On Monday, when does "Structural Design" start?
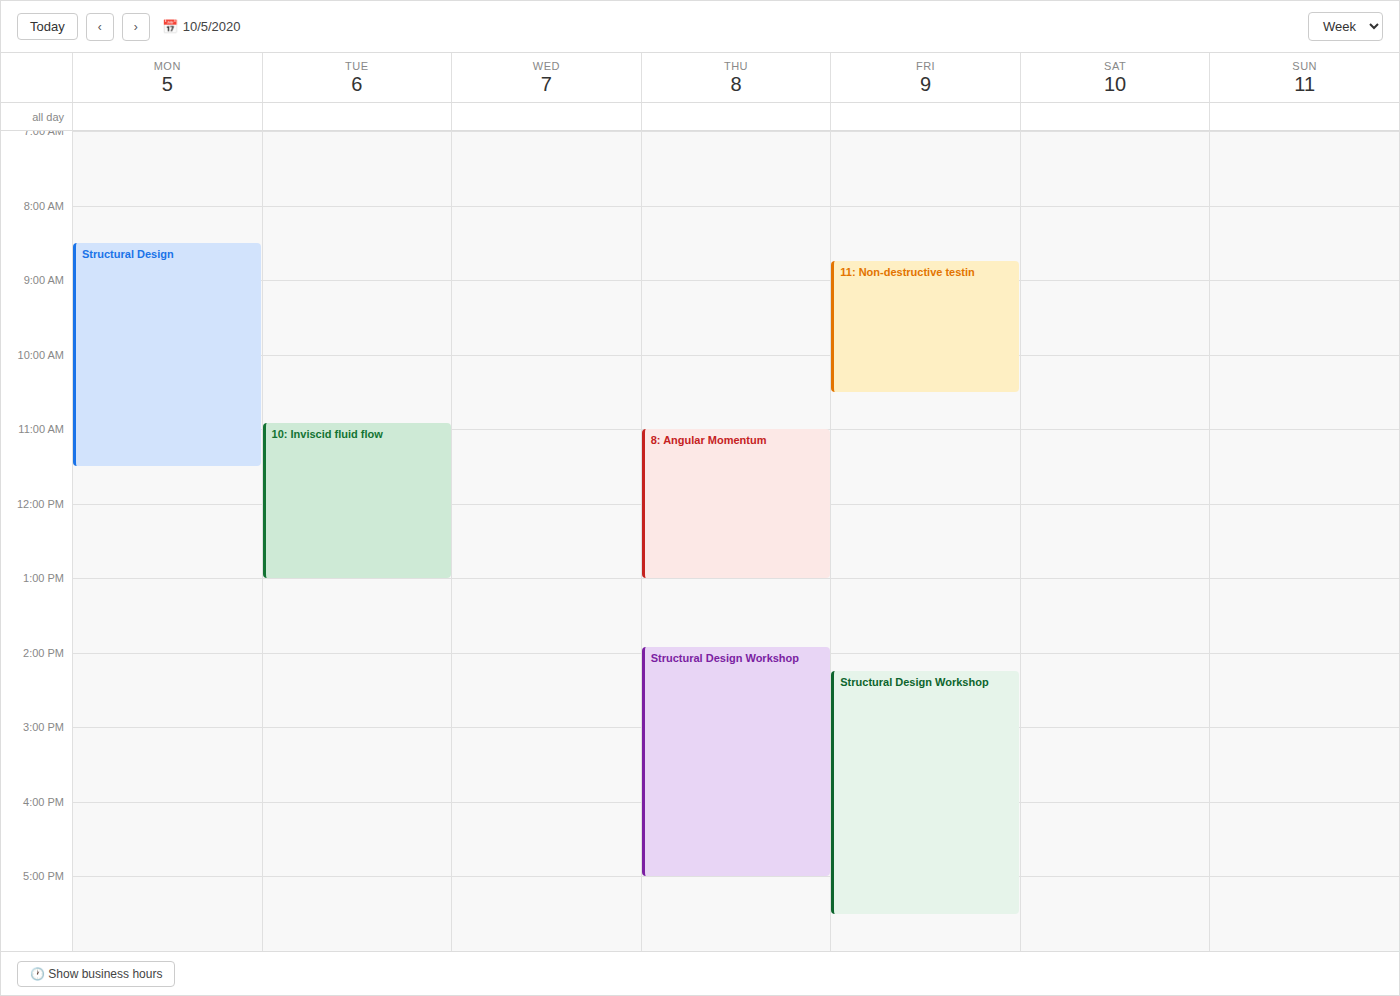
8:30 AM